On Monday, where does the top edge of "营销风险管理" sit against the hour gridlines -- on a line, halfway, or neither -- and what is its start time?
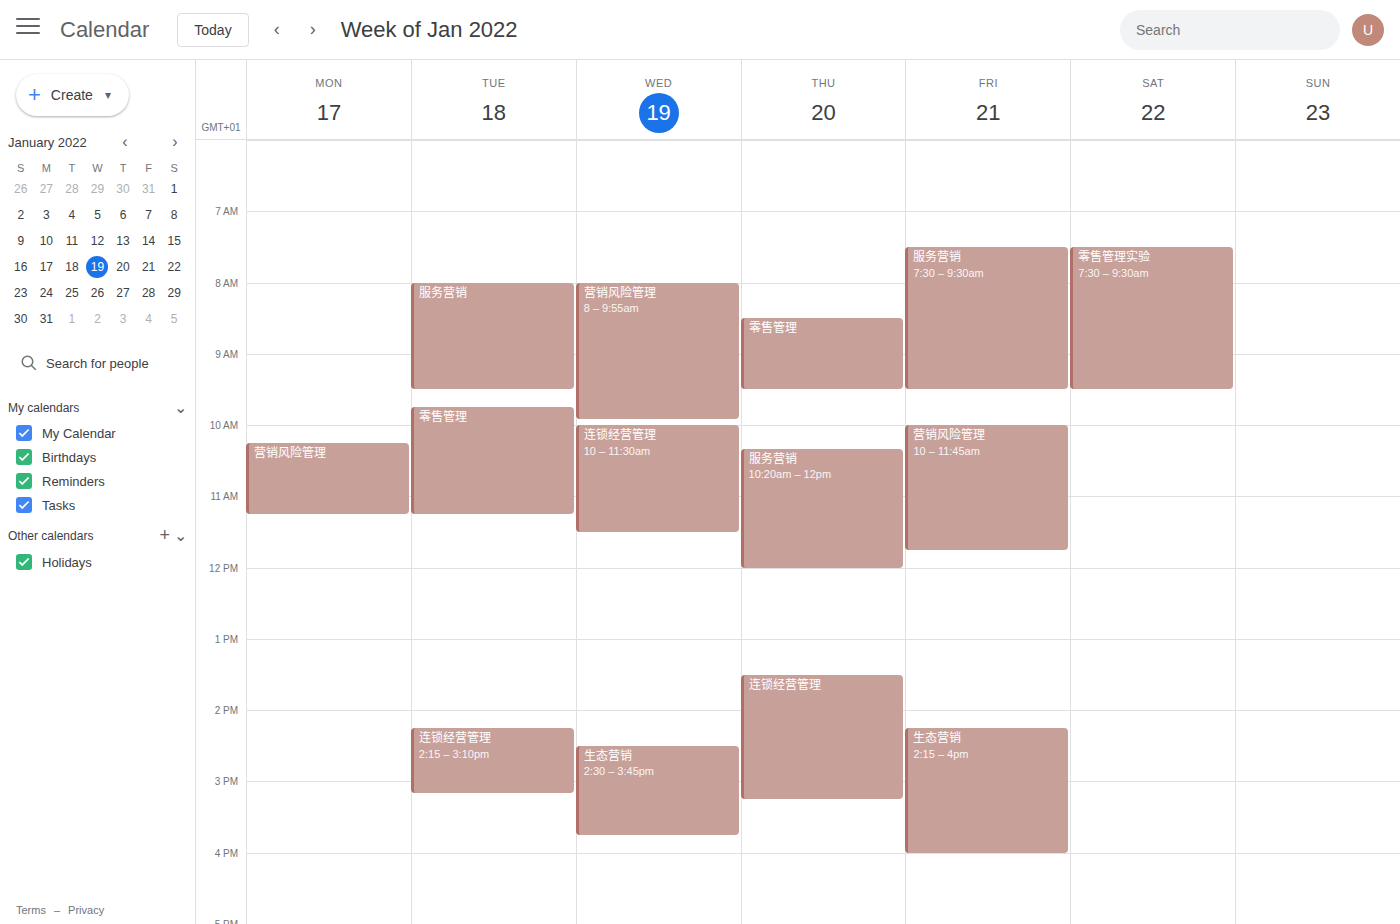
10:15 AM -- neither: a quarter of the way from the 10 AM line to the 11 AM line.